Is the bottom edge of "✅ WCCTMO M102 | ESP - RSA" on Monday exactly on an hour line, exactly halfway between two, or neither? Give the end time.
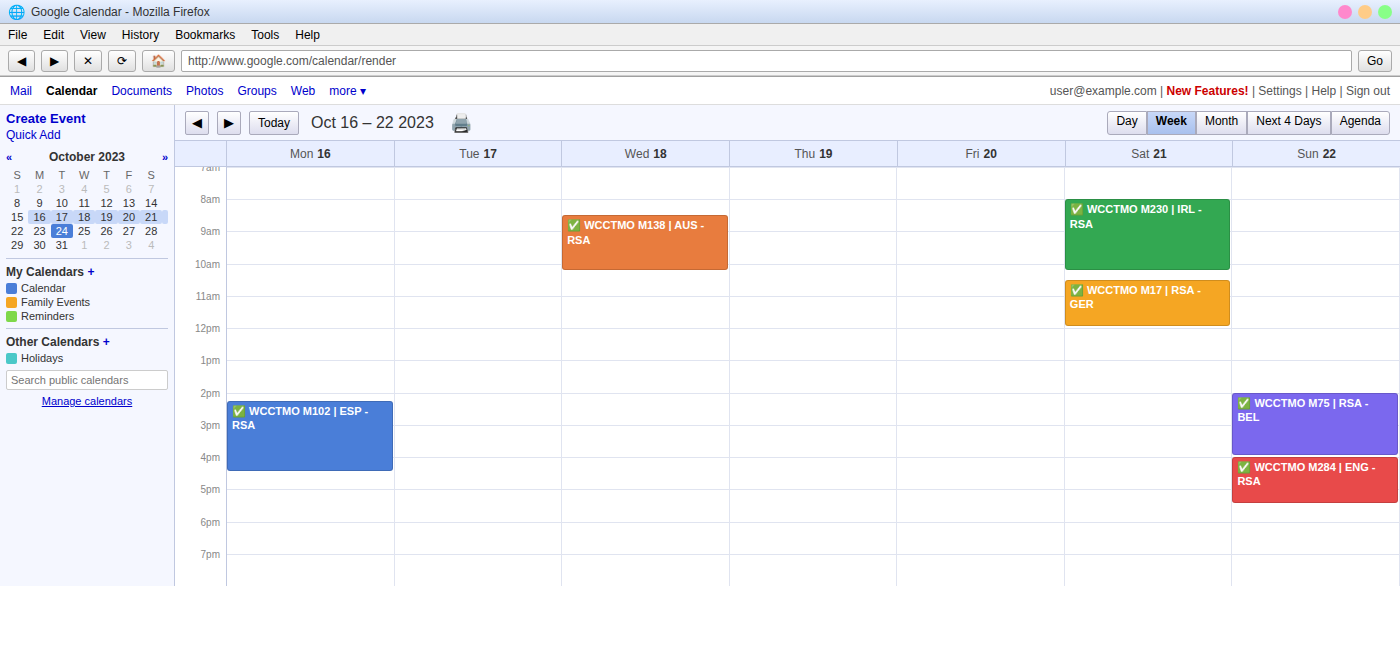
16:30 -- halfway between the 16:00 and 17:00 lines.